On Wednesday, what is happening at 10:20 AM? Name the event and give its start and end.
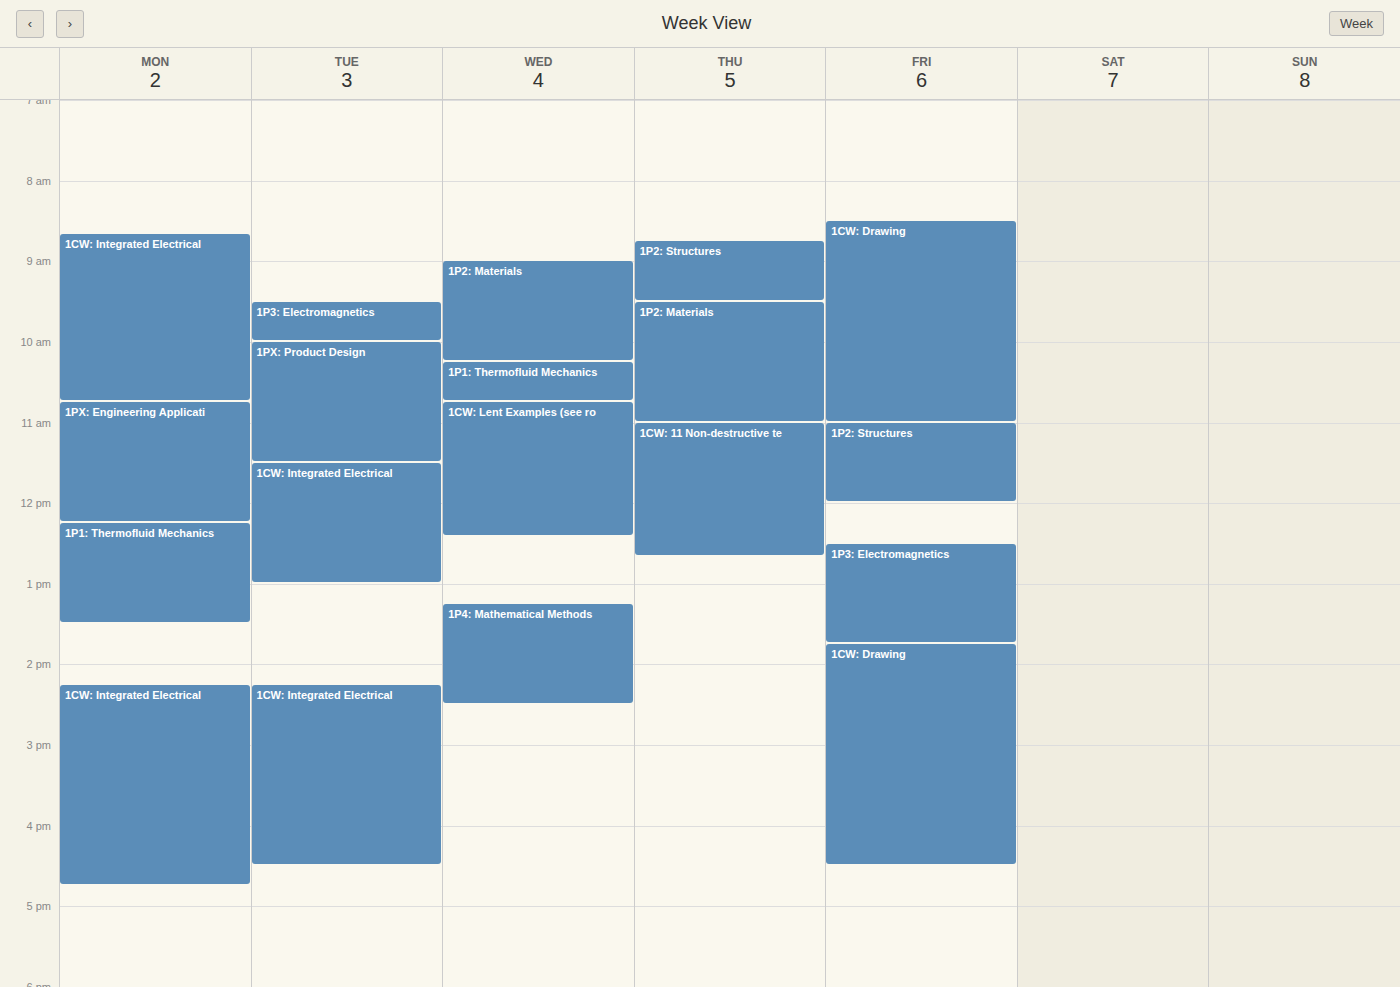
"1P1: Thermofluid Mechanics", 10:15 AM to 10:45 AM